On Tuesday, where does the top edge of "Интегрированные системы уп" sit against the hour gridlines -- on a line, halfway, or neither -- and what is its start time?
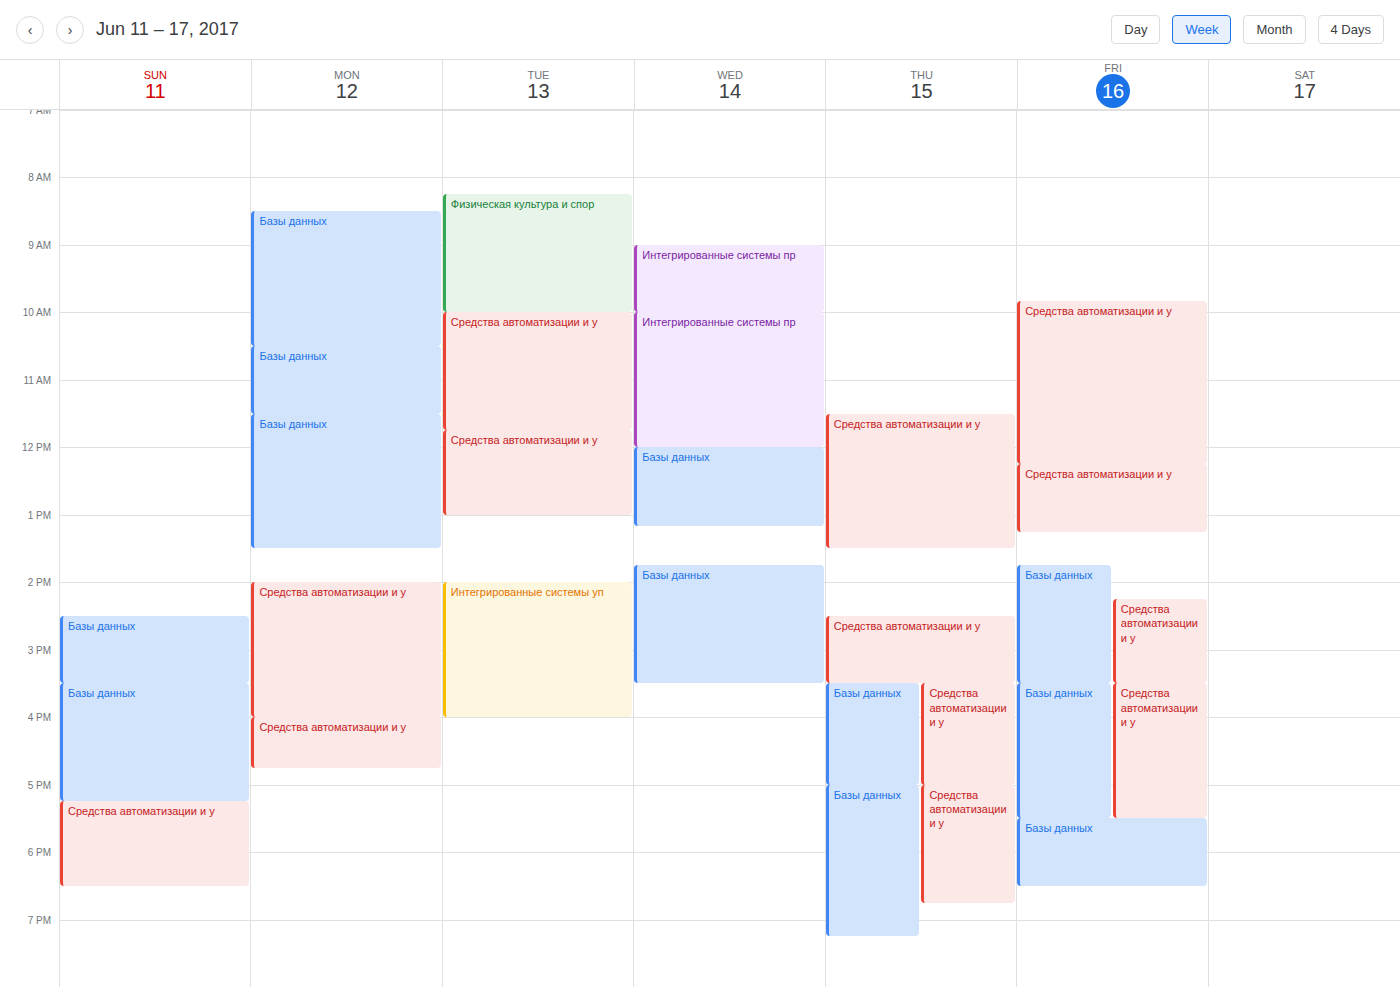
14:00 -- exactly on the 14:00 line.